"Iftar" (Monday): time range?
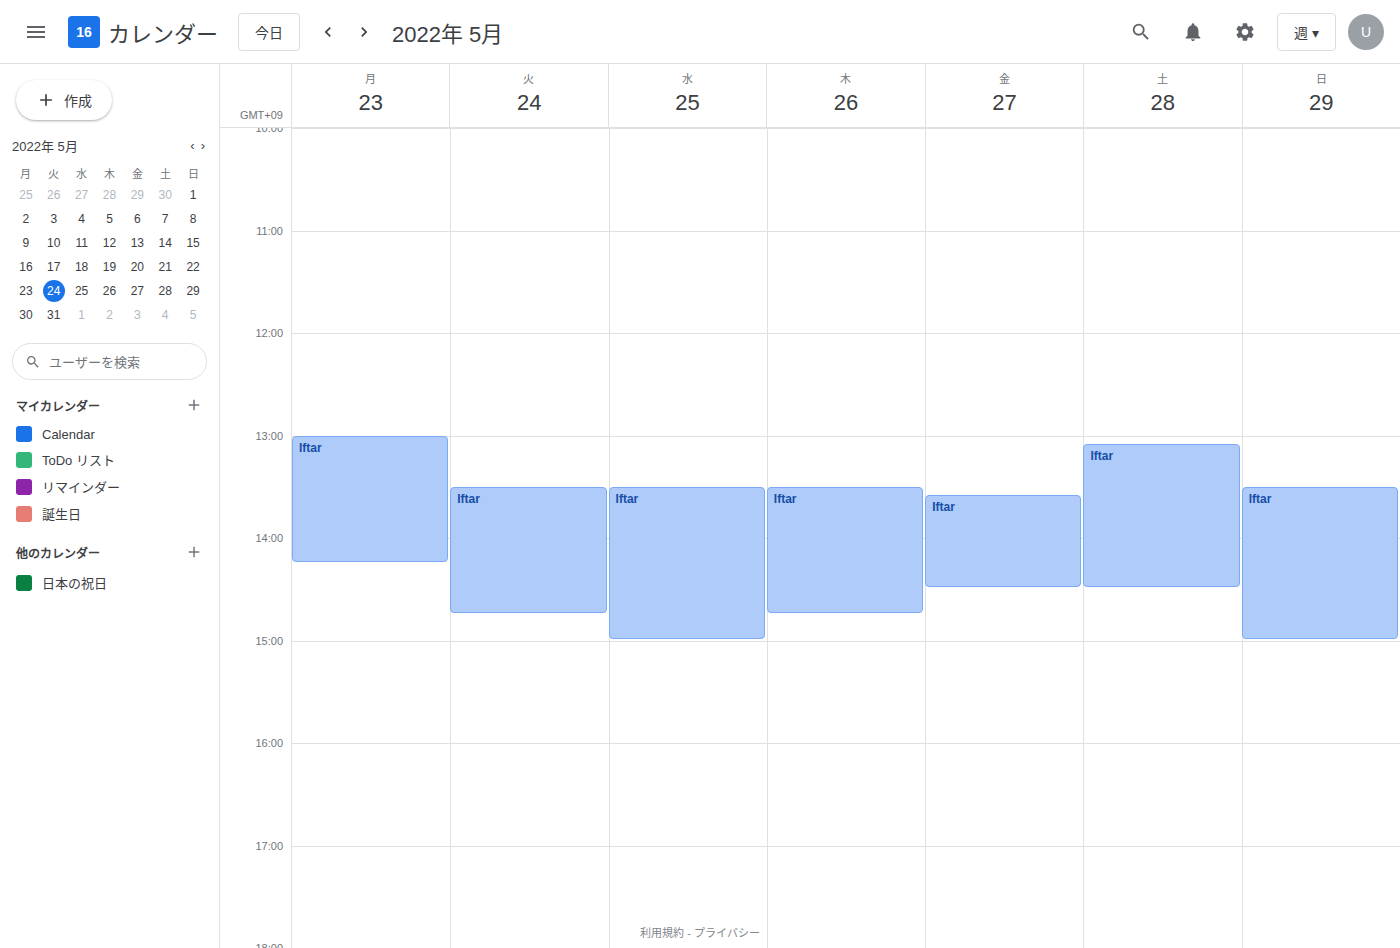
1:00 PM to 2:15 PM